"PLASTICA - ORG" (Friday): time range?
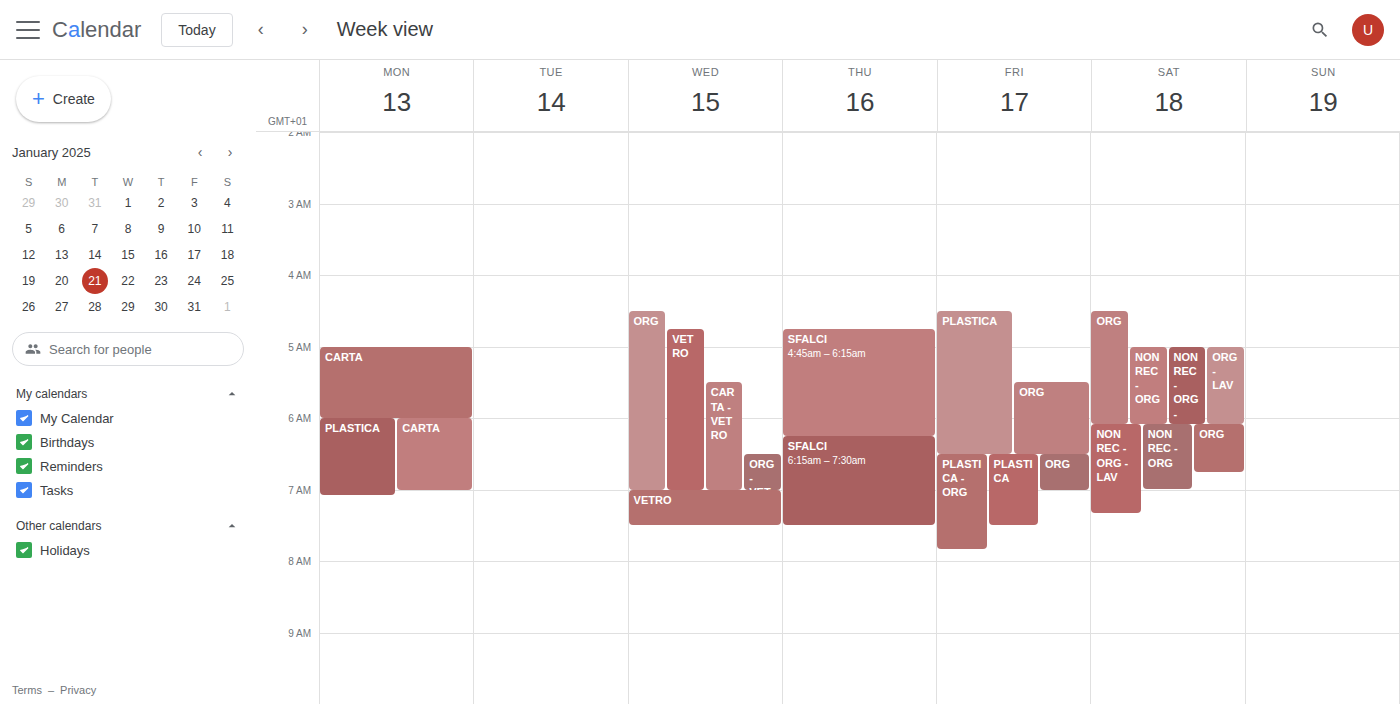
6:30 AM to 7:50 AM